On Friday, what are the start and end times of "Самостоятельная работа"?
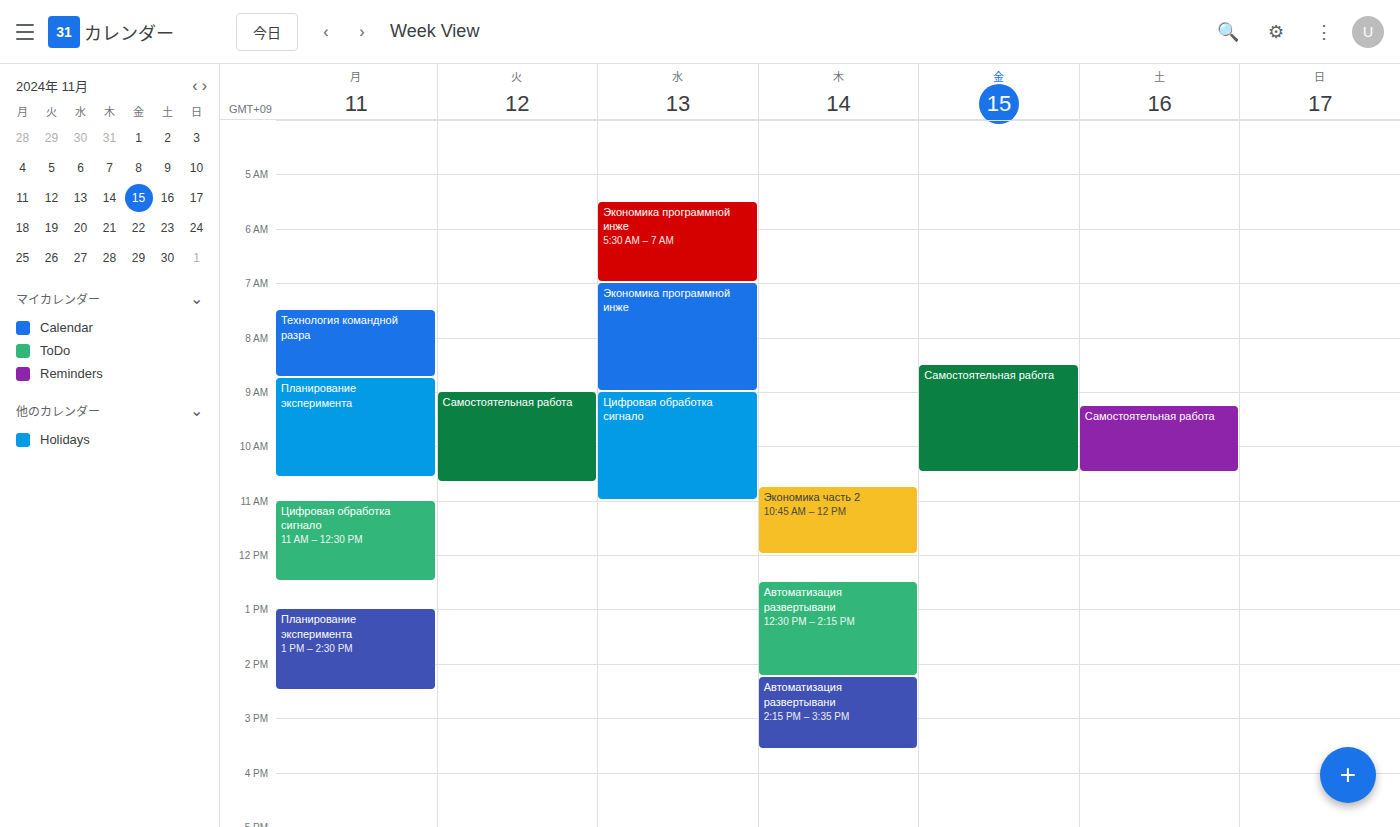
8:30 AM to 10:30 AM